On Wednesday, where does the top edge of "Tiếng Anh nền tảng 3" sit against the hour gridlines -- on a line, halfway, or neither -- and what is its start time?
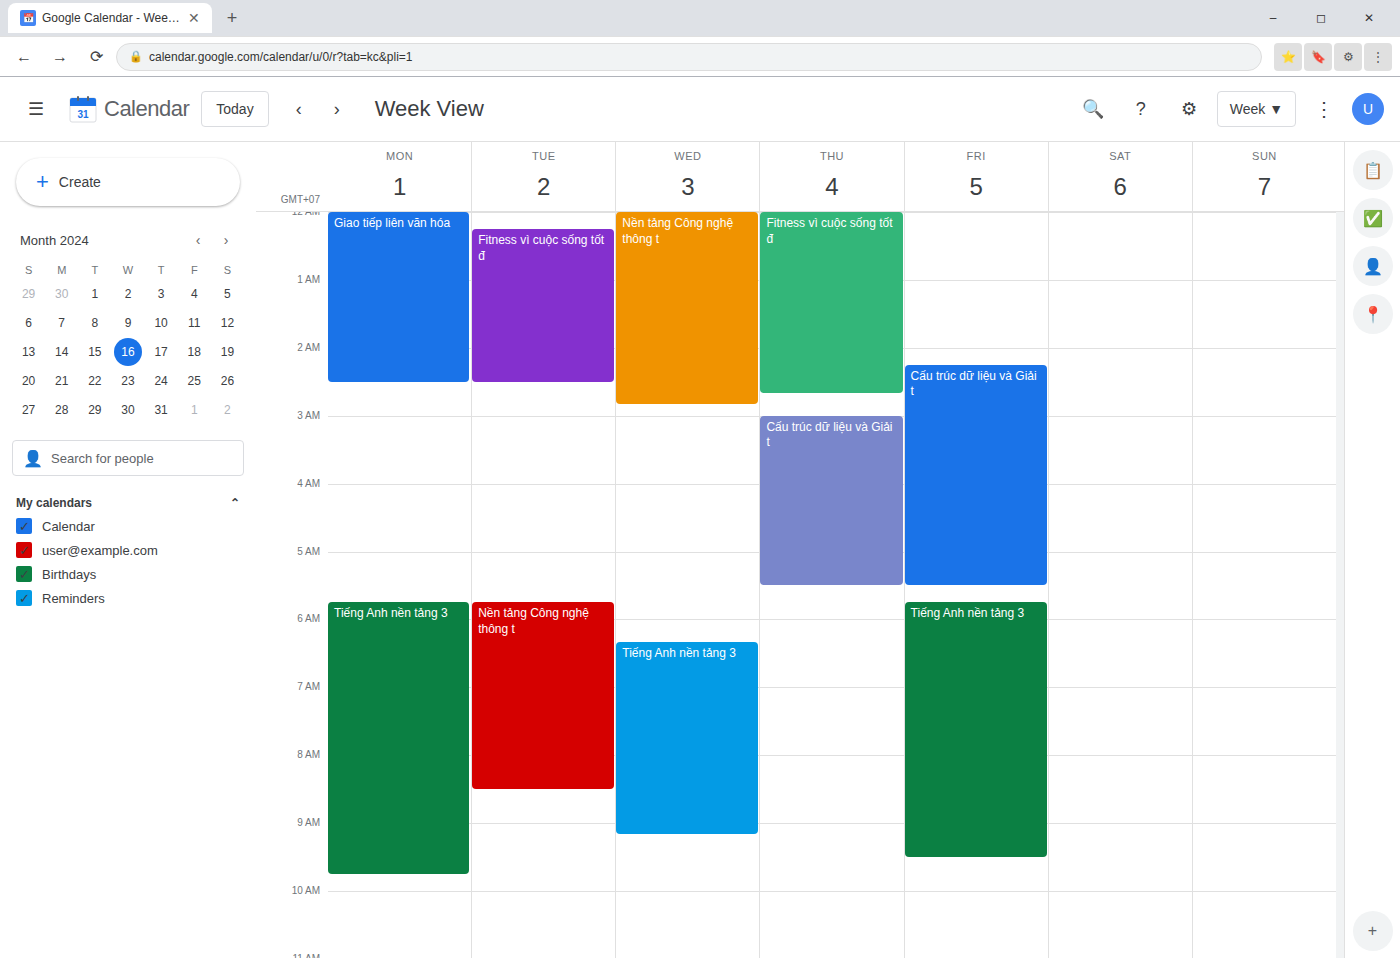
6:20 AM -- neither: 20 minutes below the 6 AM line and 40 minutes above the 7 AM line.